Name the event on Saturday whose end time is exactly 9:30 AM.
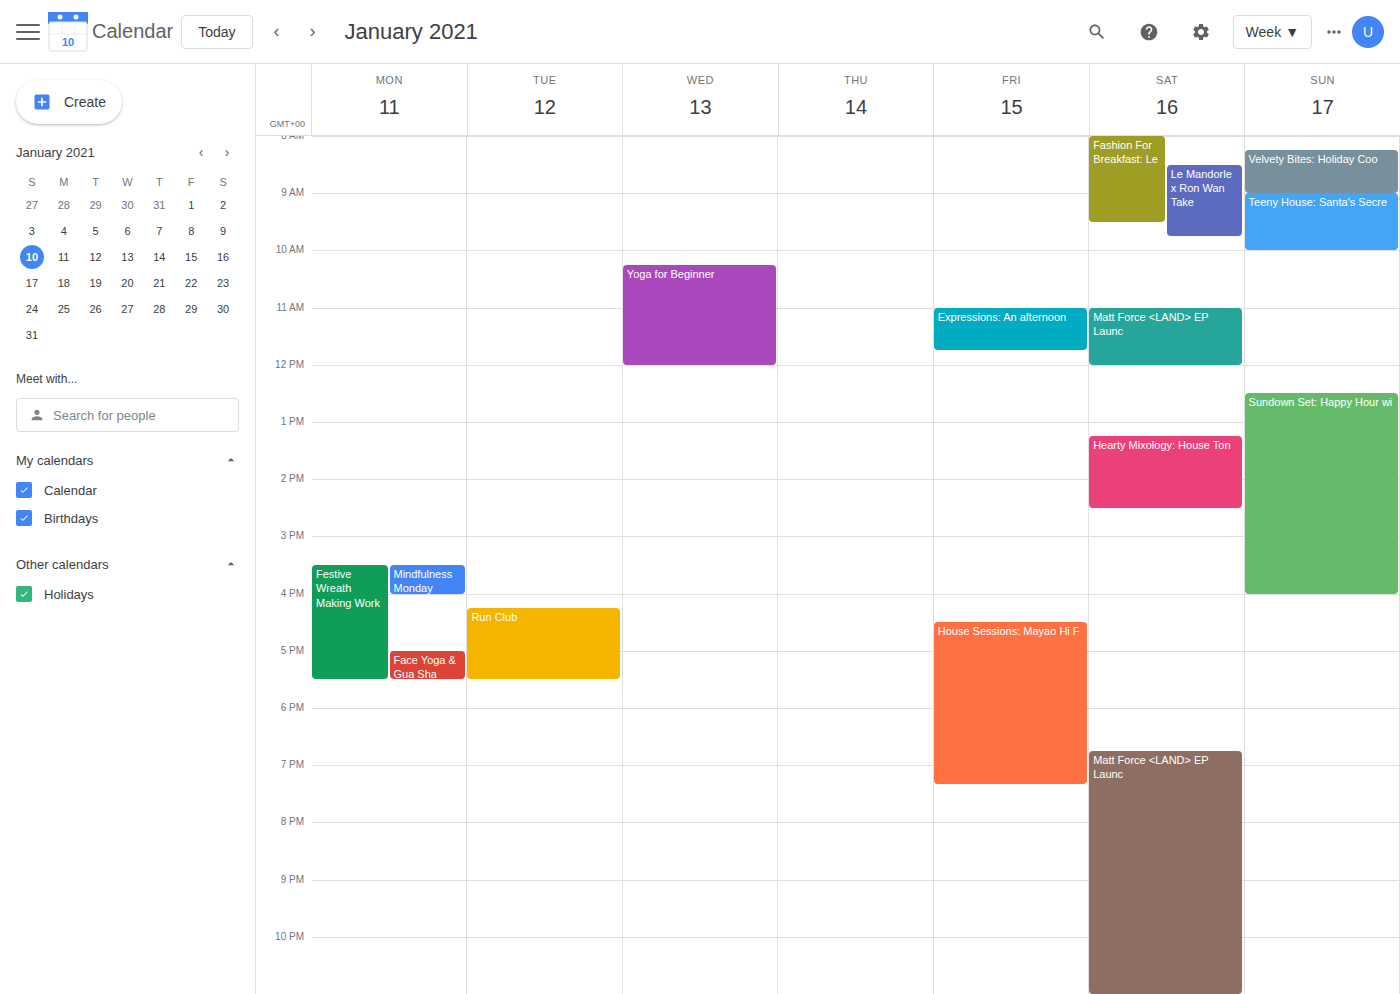
"Fashion For Breakfast: Le"